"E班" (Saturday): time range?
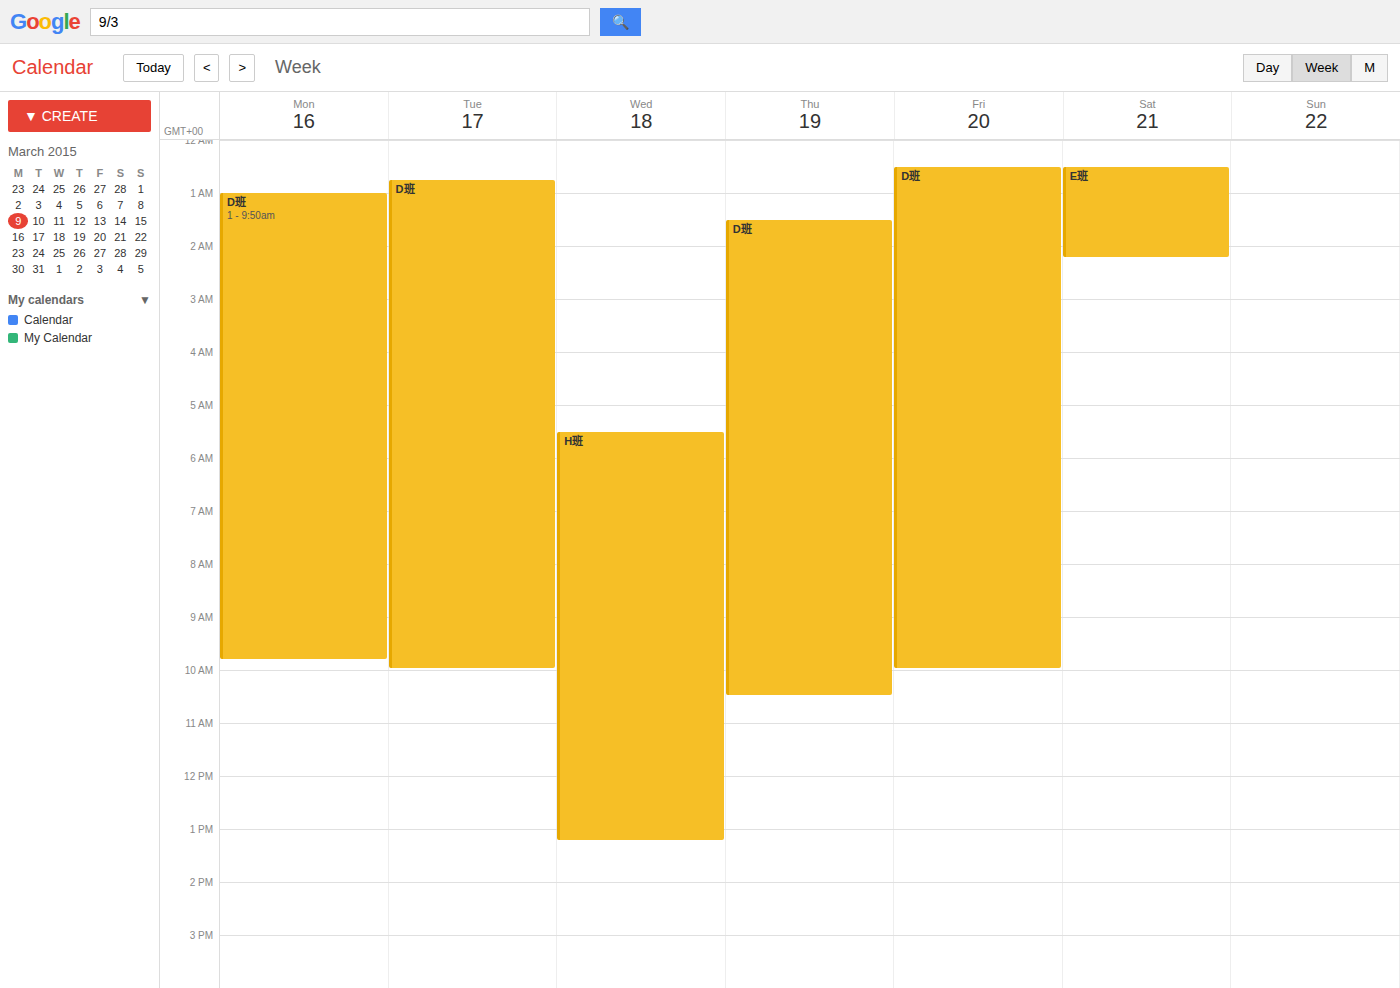
12:30 AM to 2:15 AM